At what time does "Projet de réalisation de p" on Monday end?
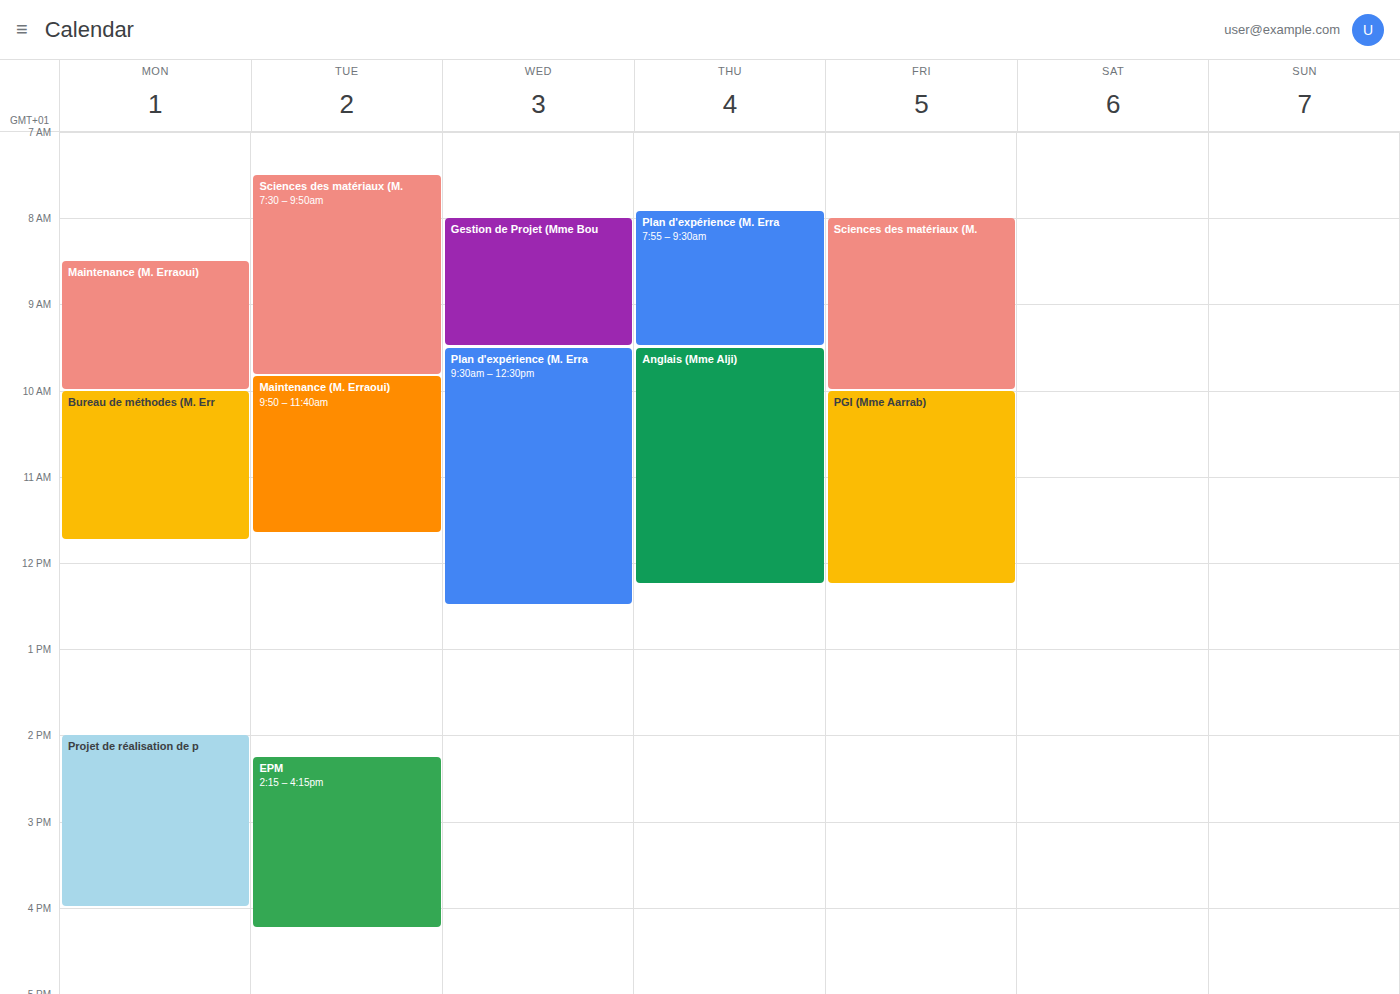
4:00 PM